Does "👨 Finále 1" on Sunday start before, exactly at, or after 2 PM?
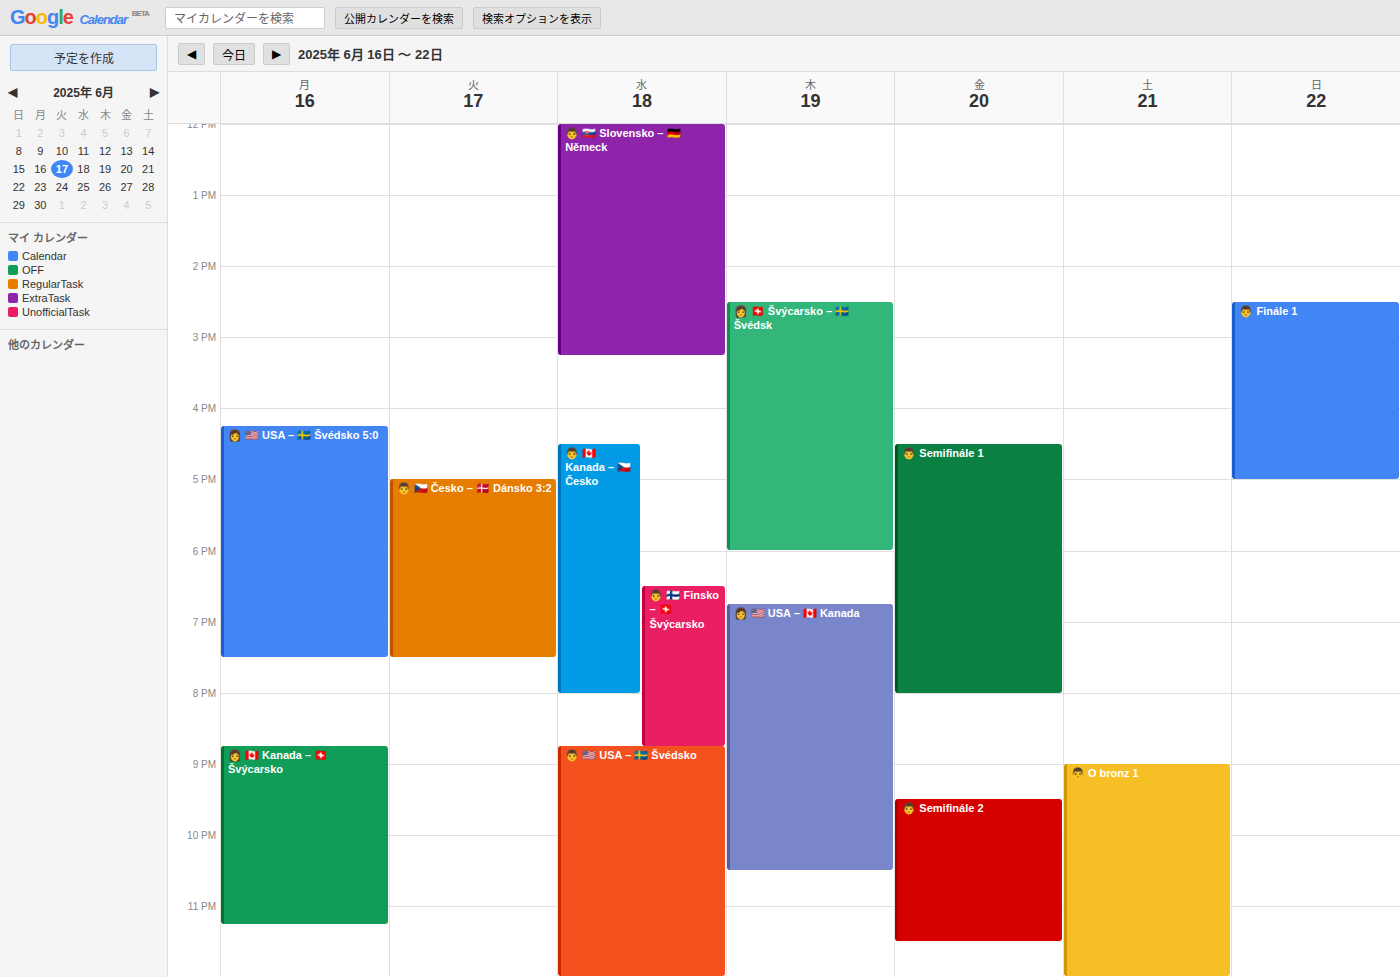
2:30 PM -- after 2 PM, 30 minutes below the 2 PM line.